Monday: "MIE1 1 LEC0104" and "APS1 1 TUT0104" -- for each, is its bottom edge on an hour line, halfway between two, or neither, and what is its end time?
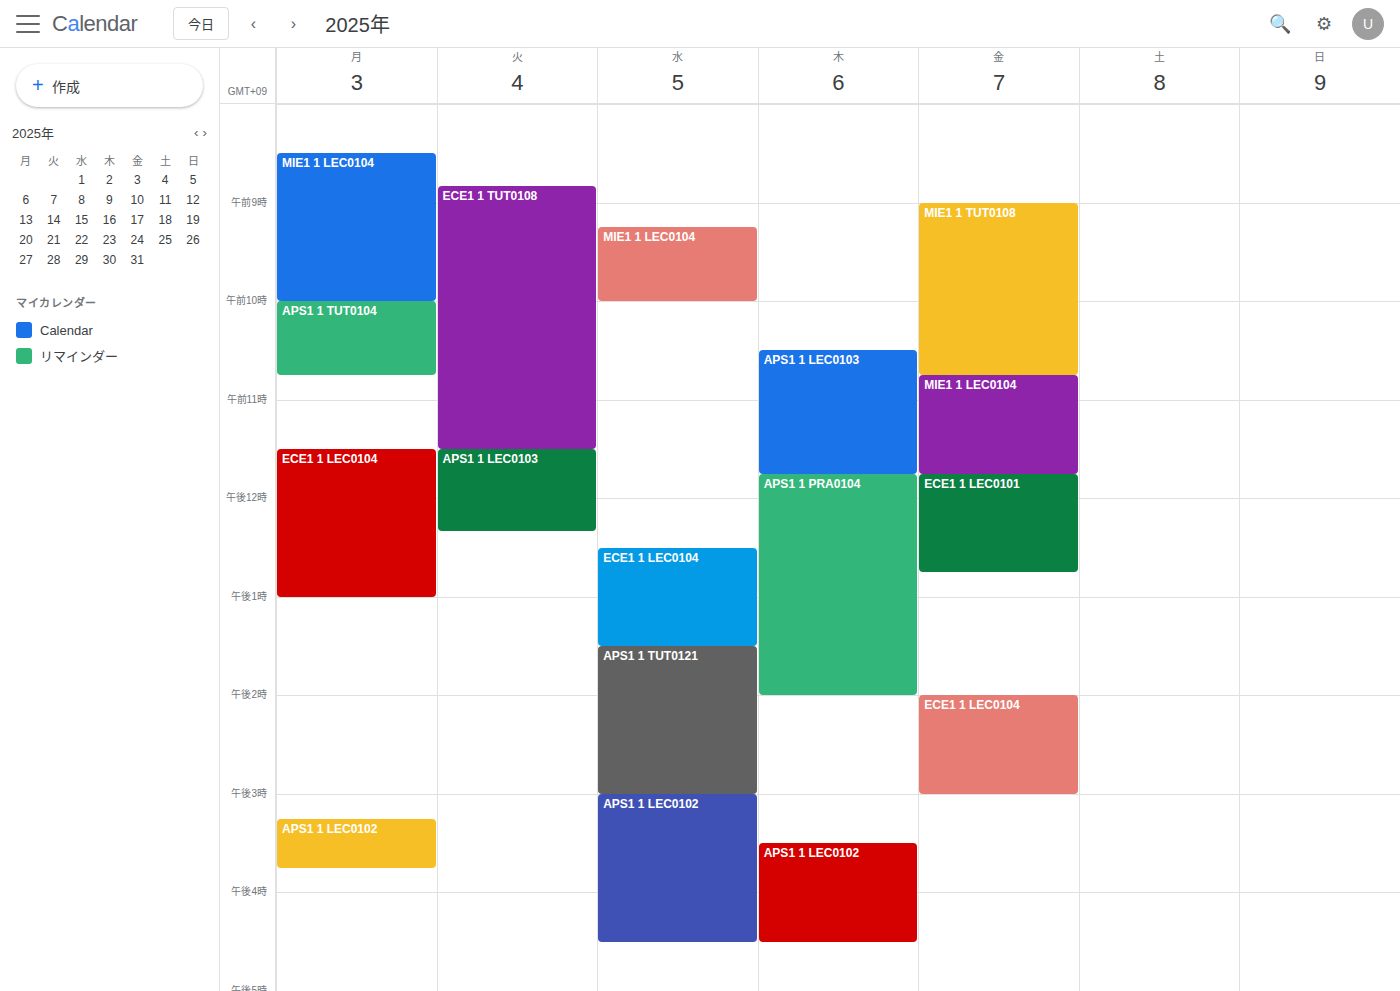
"MIE1 1 LEC0104": 10:00 AM, exactly on the 10 AM line. "APS1 1 TUT0104": 10:45 AM, neither: three quarters of the way from the 10 AM line to the 11 AM line.